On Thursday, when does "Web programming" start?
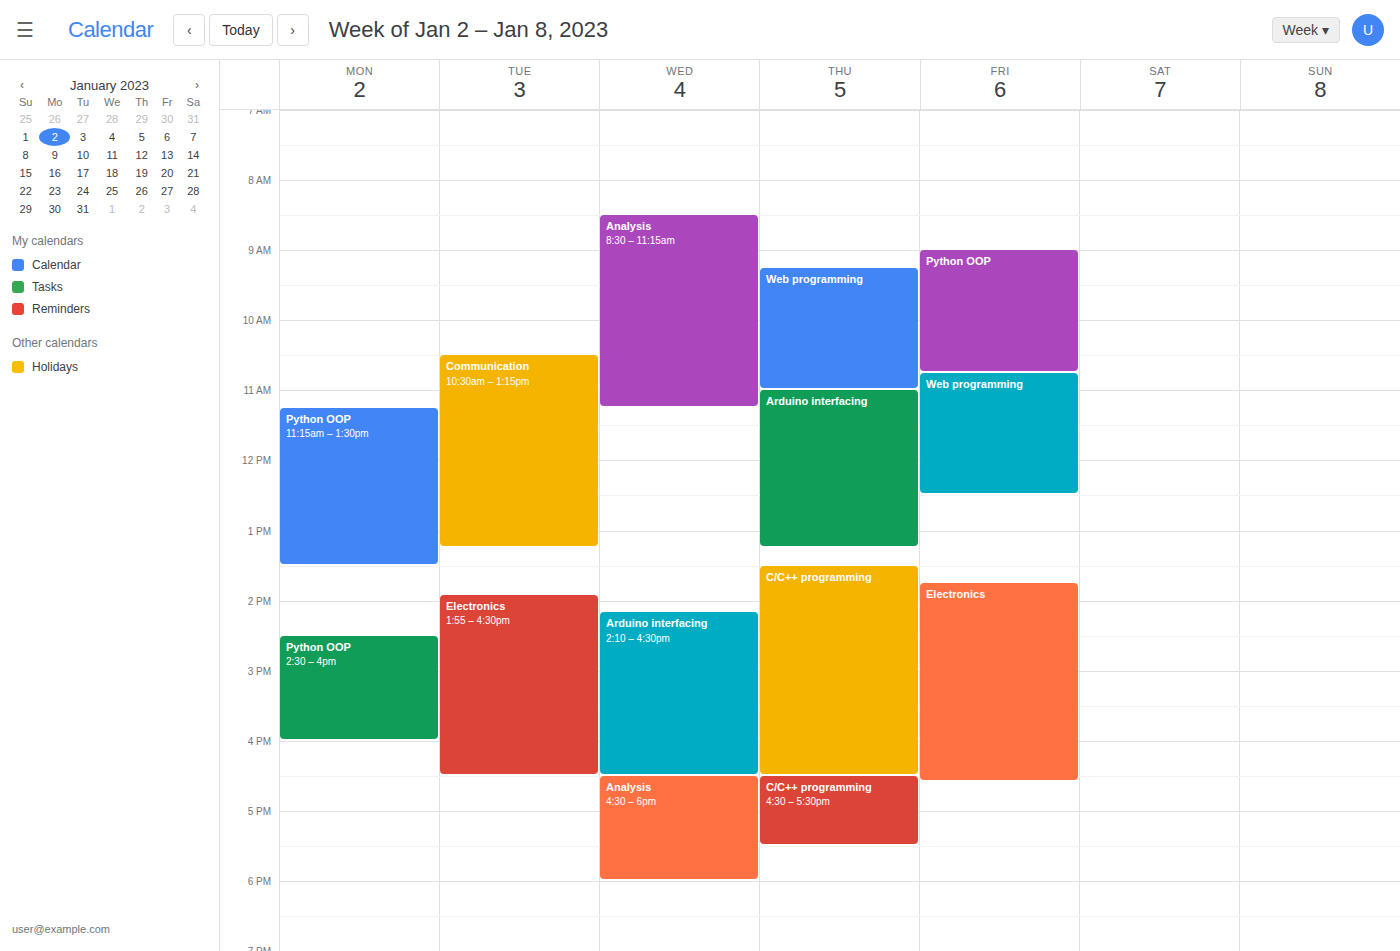
09:15